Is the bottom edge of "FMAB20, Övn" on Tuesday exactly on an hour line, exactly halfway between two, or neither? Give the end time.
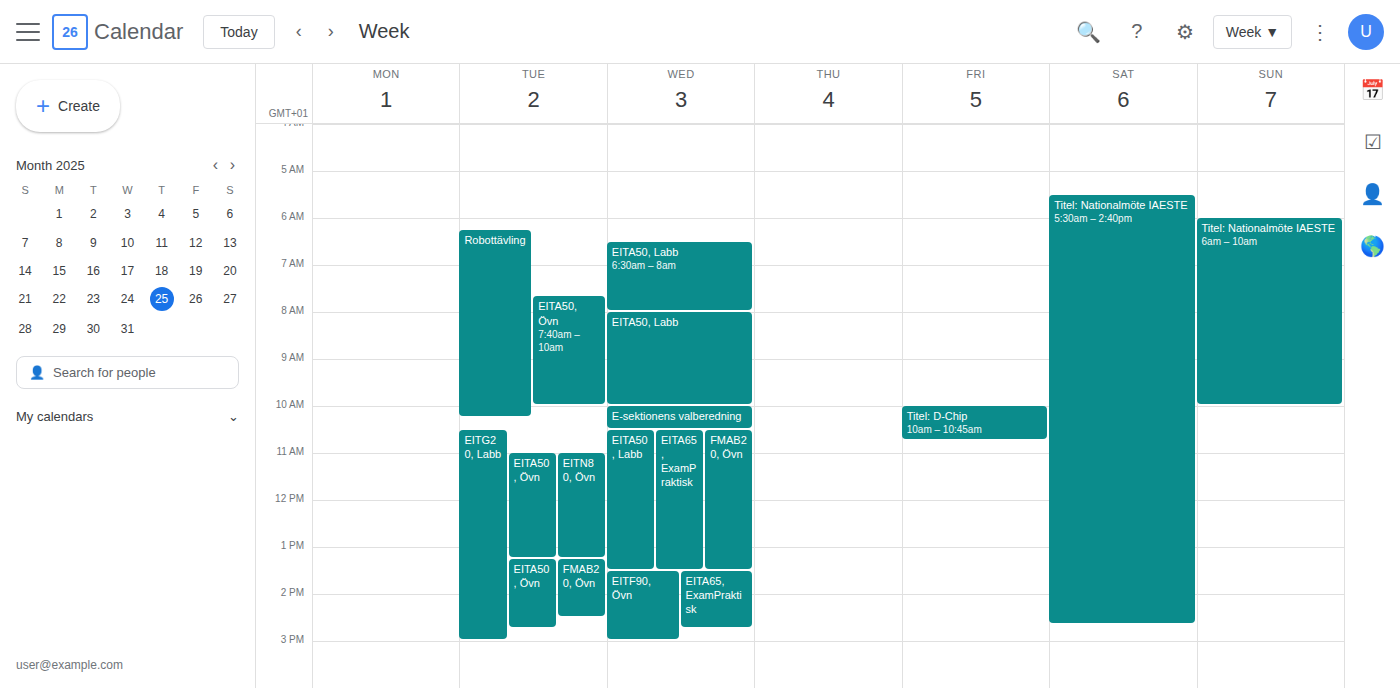
2:30 PM -- halfway between the 2 PM and 3 PM lines.